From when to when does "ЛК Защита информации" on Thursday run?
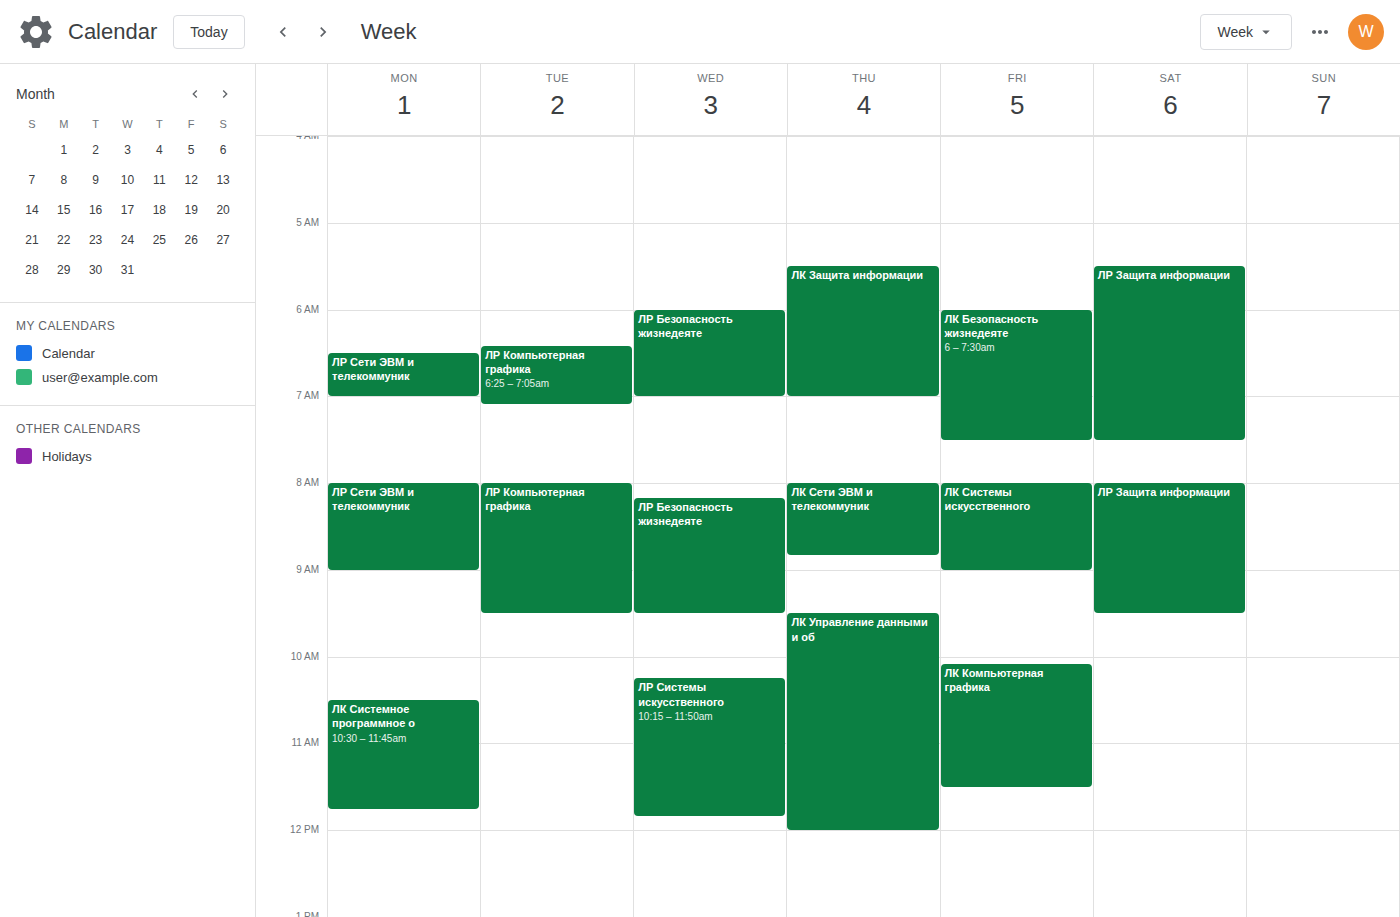
5:30 AM to 7:00 AM